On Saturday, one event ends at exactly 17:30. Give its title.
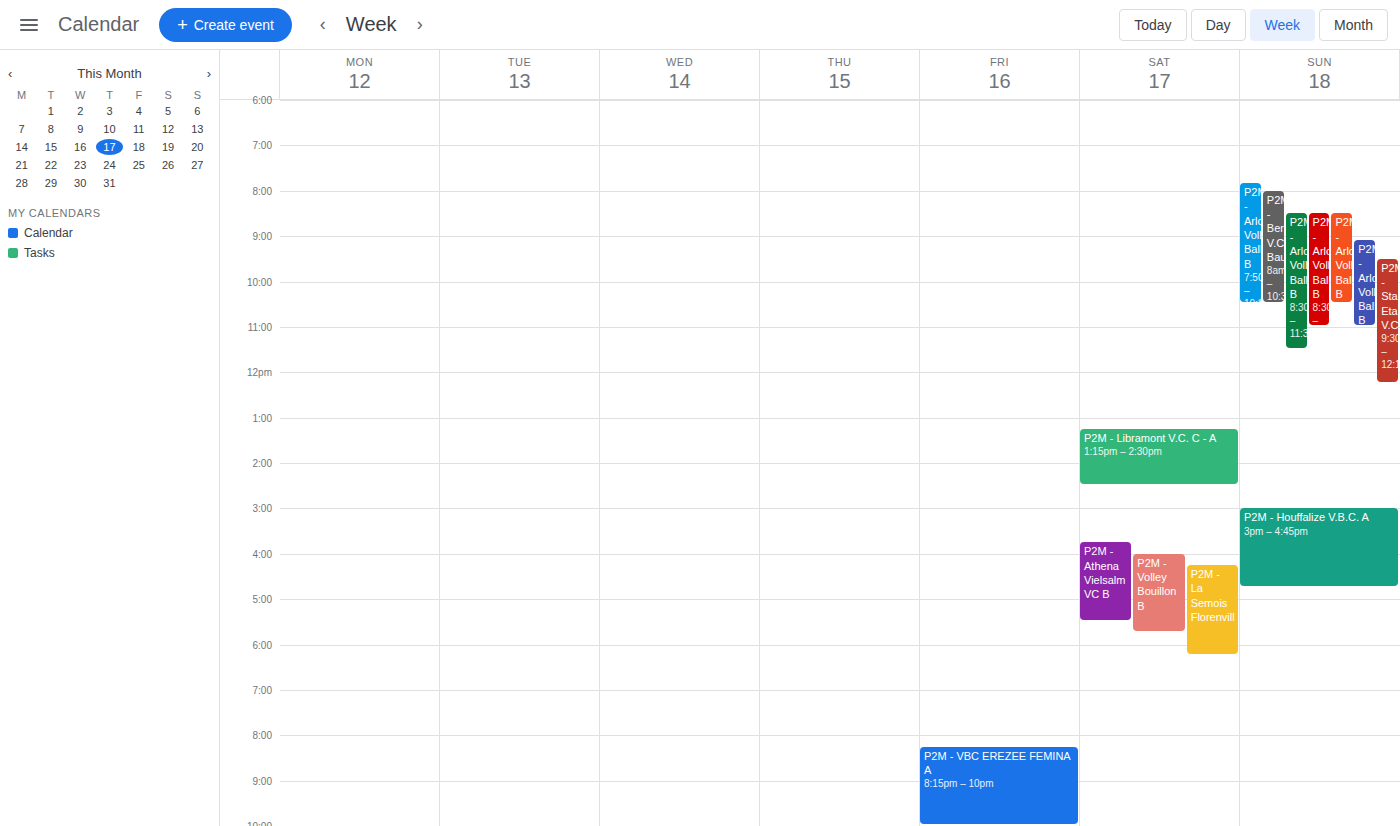
"P2M - Athena Vielsalm VC B"